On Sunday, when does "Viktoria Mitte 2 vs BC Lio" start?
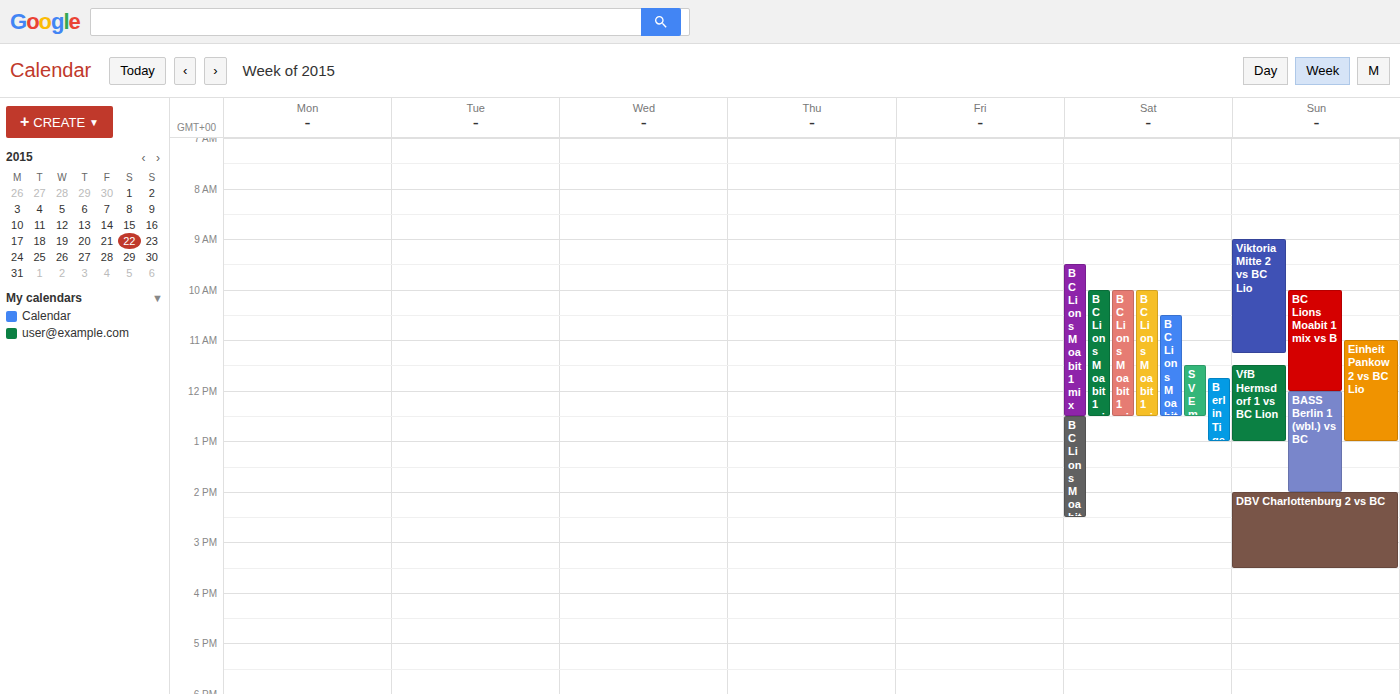
9:00 AM